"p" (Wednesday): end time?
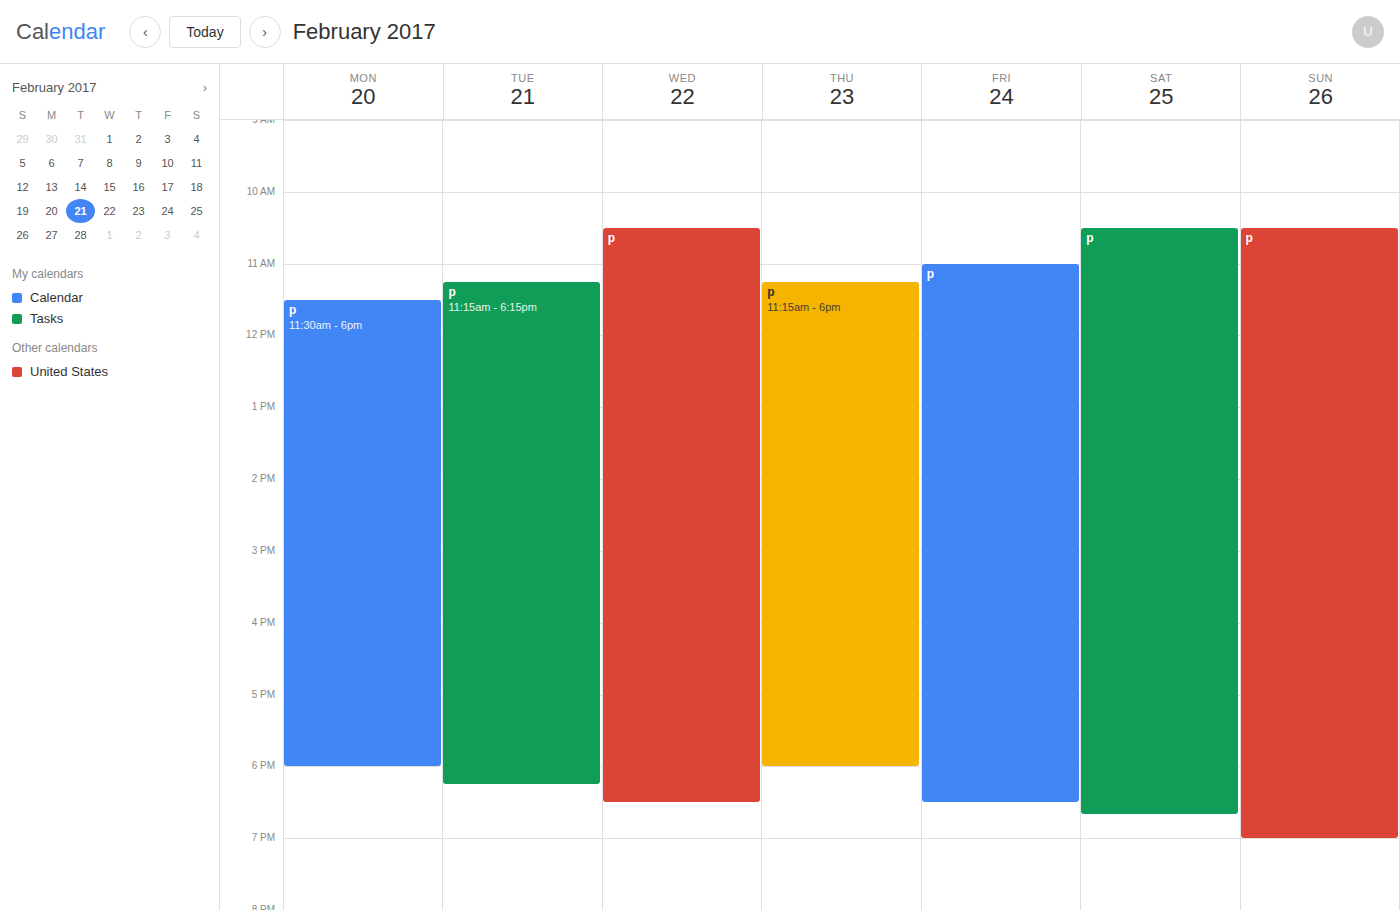
6:30 PM